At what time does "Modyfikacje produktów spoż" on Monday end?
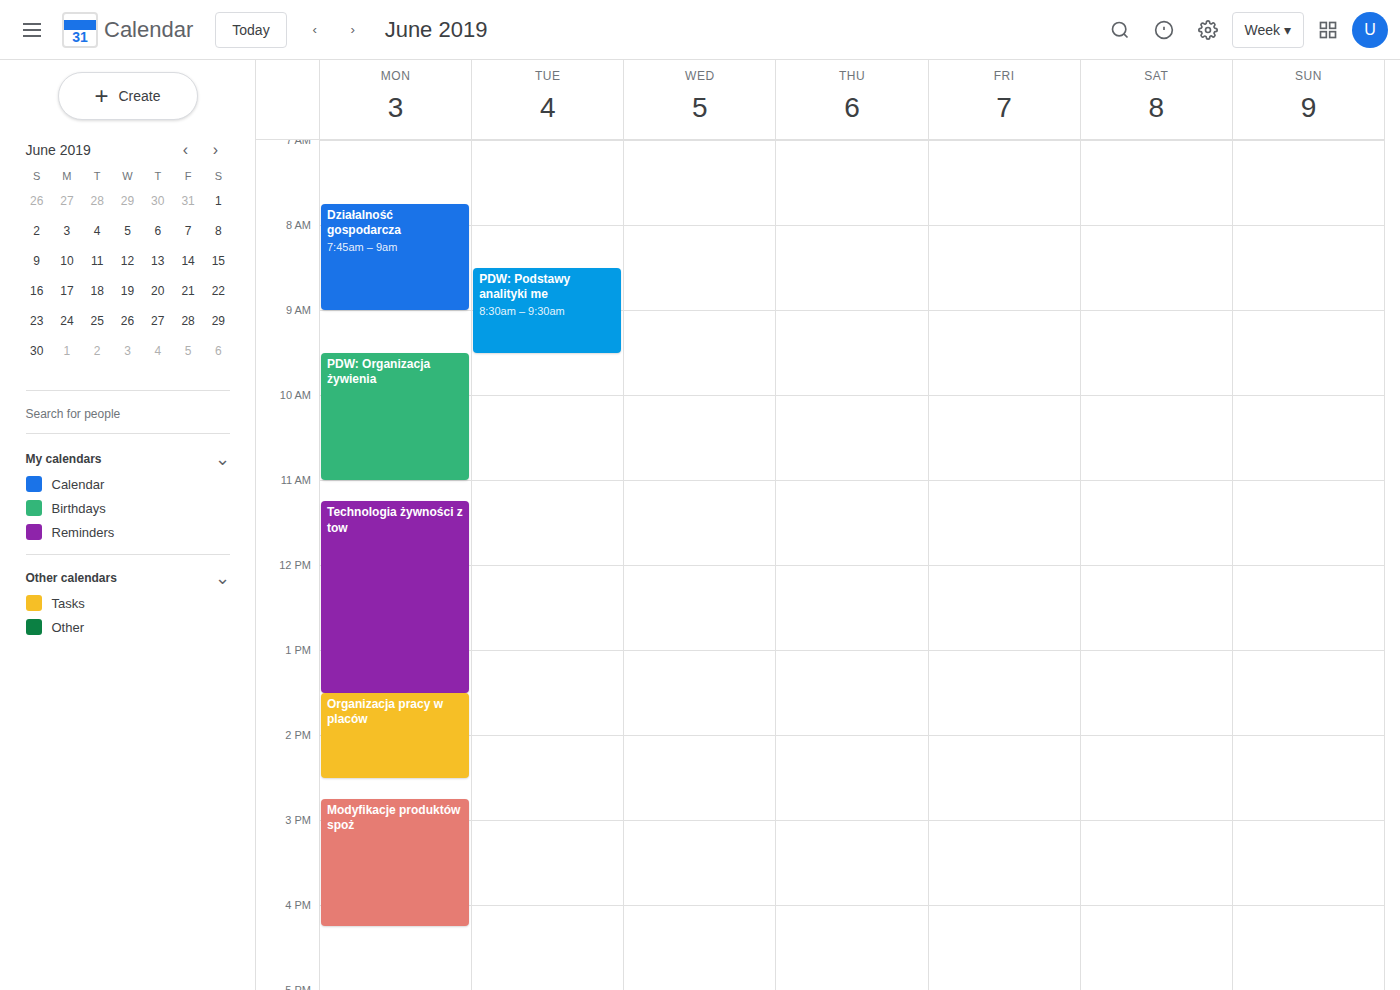
16:15